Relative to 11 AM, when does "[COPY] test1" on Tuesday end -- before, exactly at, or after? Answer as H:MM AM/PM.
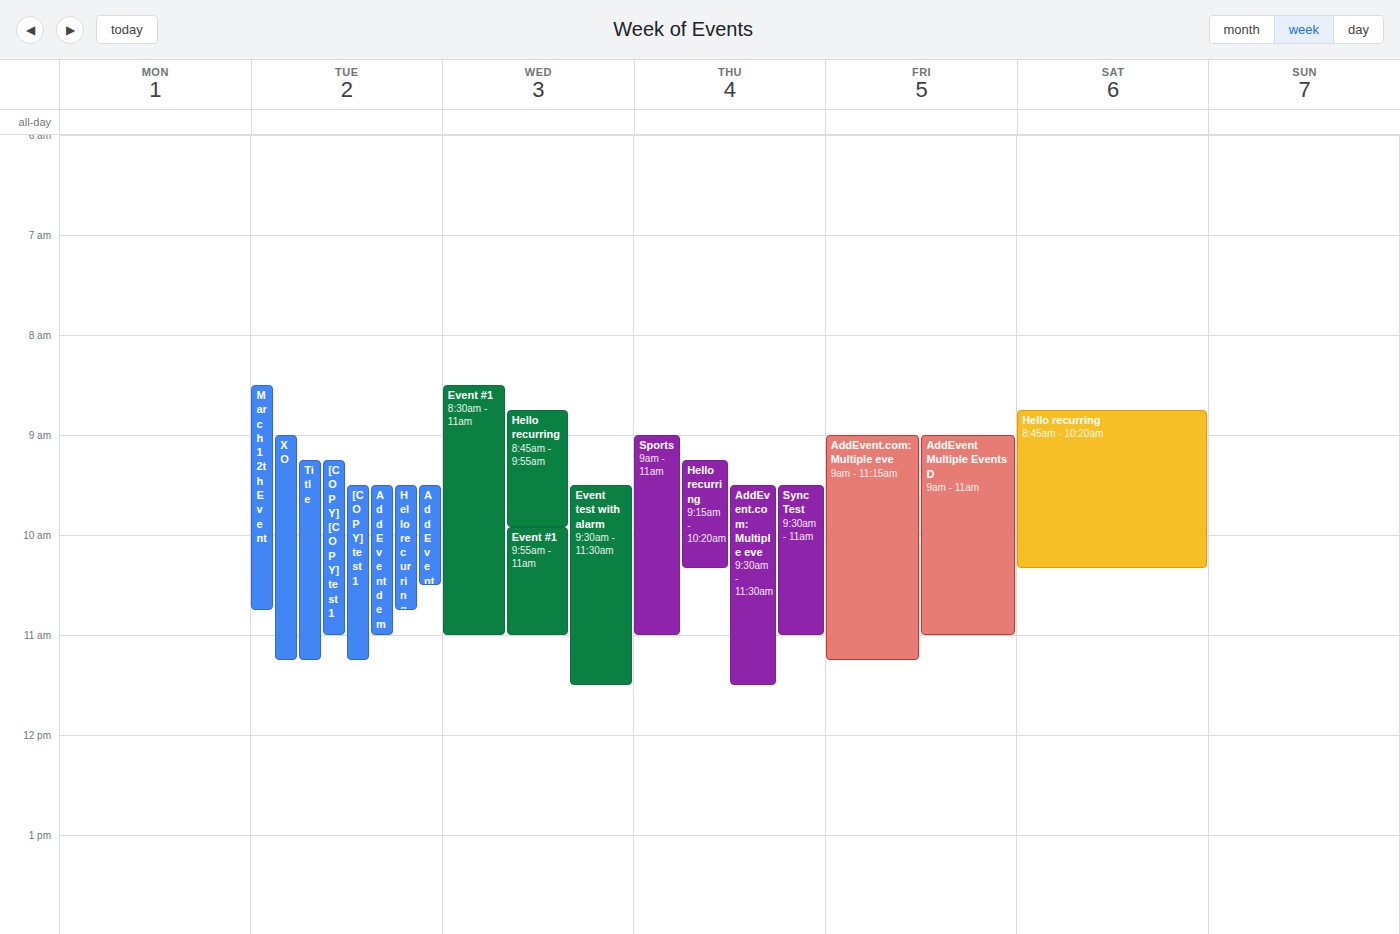
11:15 AM -- after 11 AM, 15 minutes below the 11 AM line.